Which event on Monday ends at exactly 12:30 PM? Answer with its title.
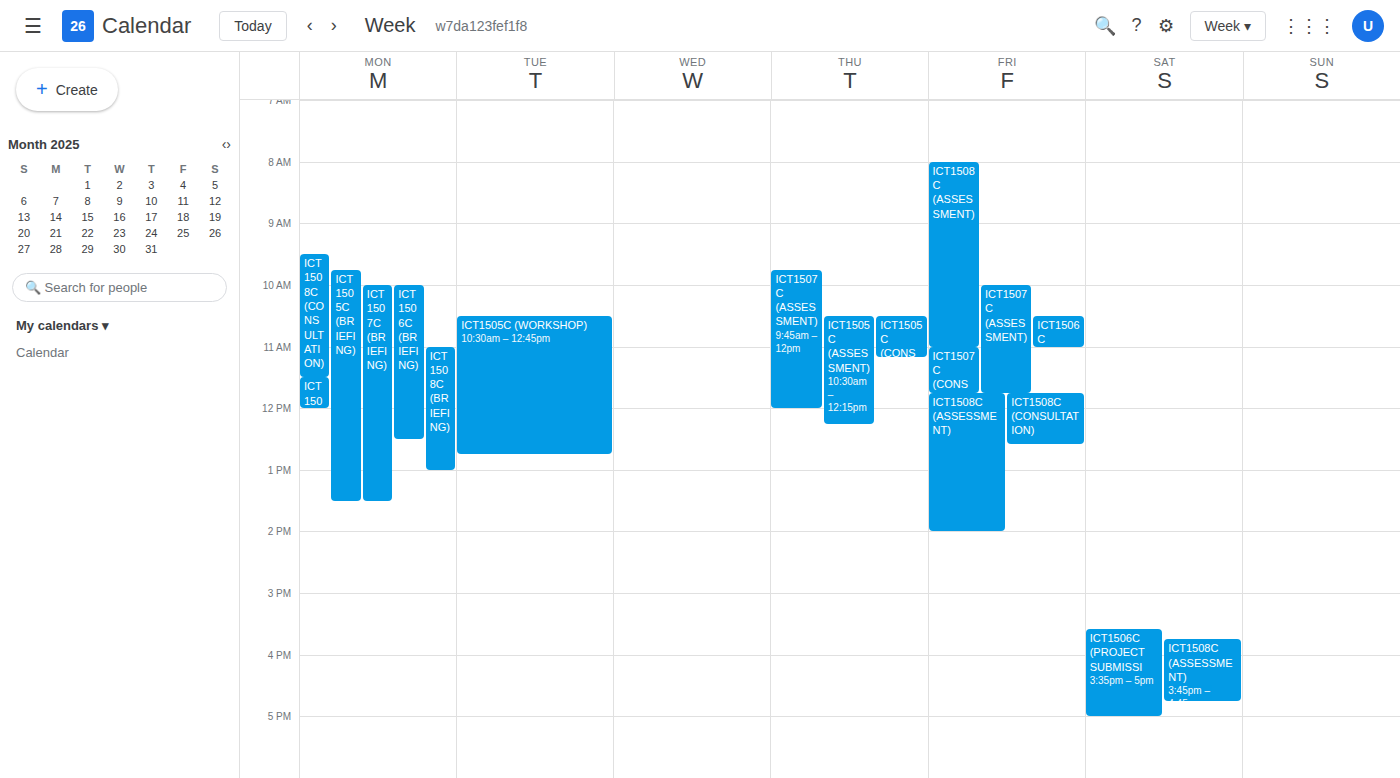
"ICT1506C (BRIEFING)"